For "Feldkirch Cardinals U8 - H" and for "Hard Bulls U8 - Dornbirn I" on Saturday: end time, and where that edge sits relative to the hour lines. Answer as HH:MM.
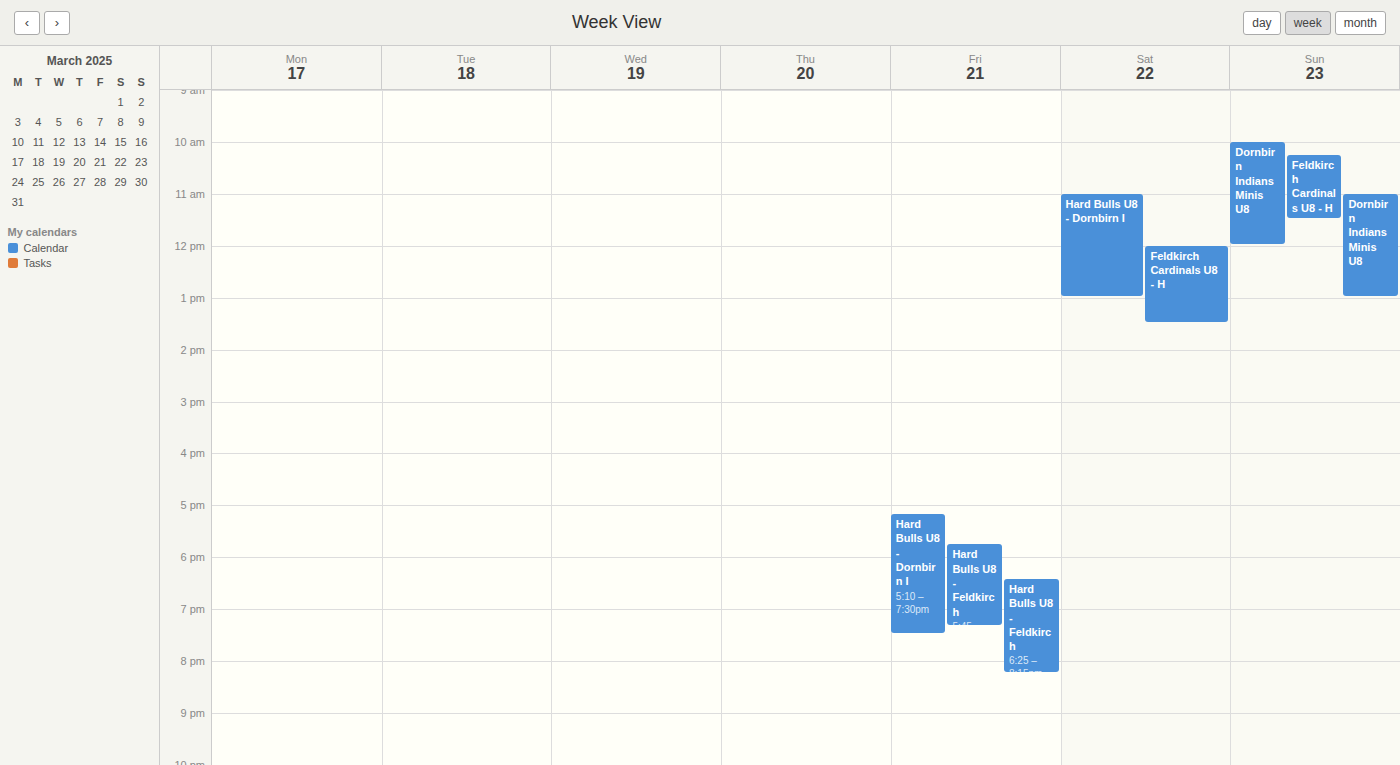
"Feldkirch Cardinals U8 - H": 13:30, halfway between the 13:00 and 14:00 lines. "Hard Bulls U8 - Dornbirn I": 13:00, exactly on the 13:00 line.